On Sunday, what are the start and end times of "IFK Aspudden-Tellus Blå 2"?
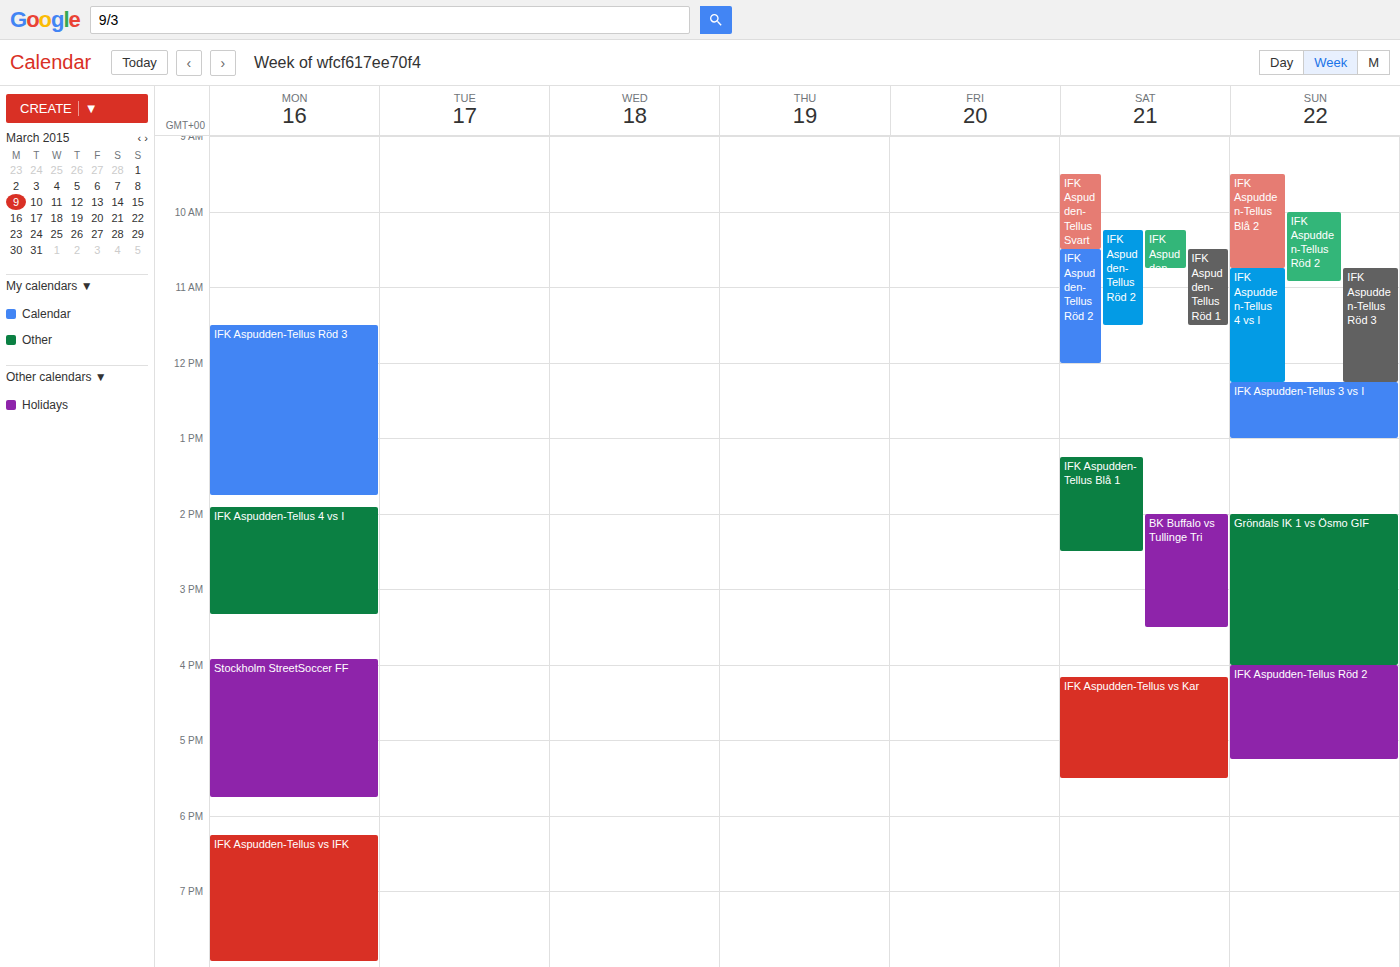
9:30 AM to 10:45 AM